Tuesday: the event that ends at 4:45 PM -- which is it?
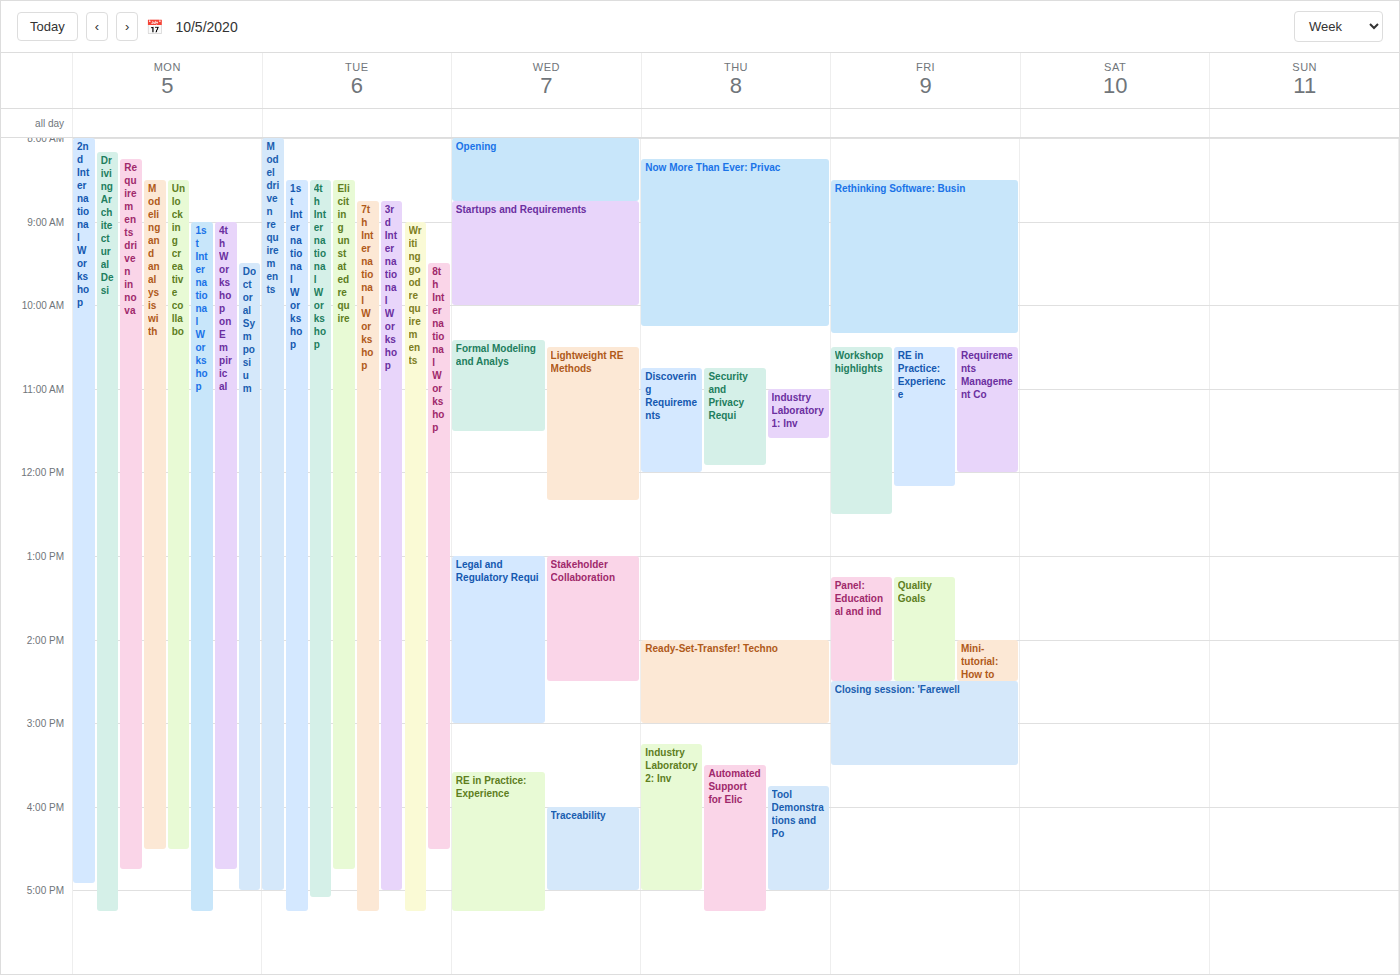
"Eliciting unstated require"